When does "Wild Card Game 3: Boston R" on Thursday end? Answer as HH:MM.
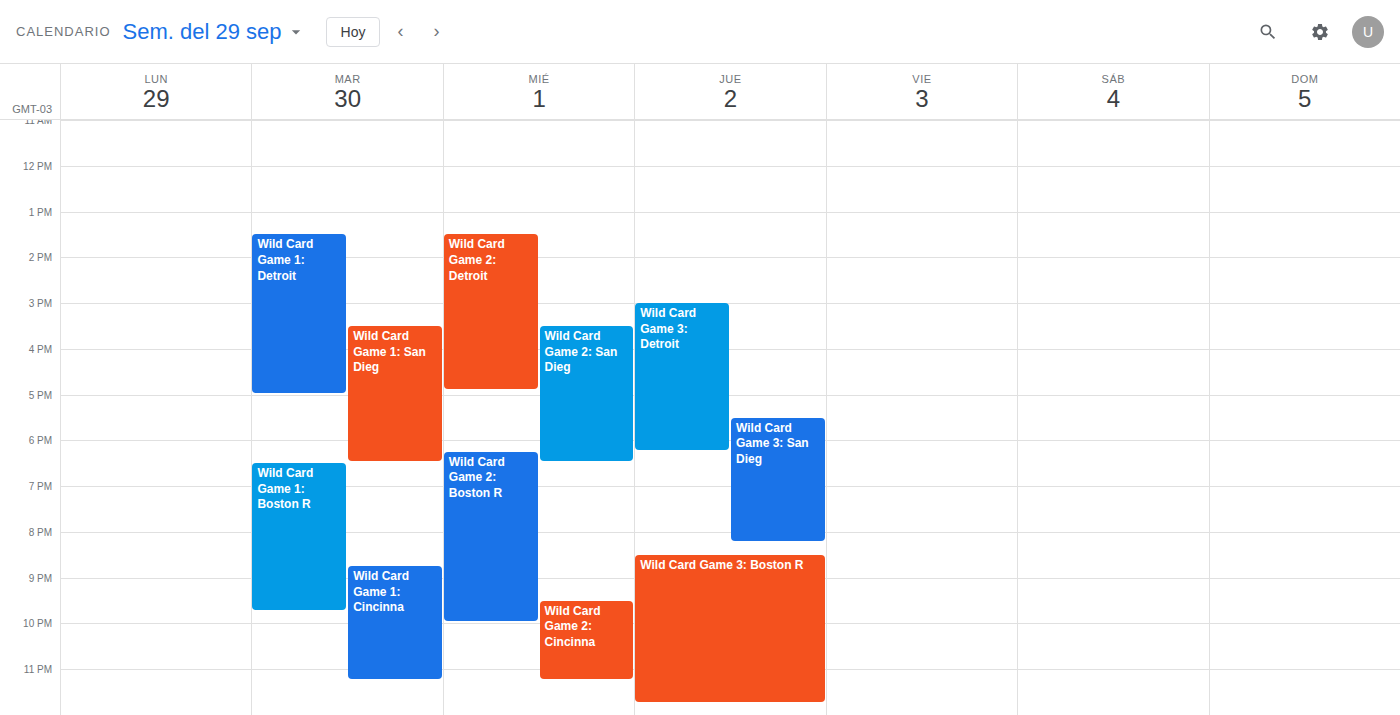
23:45